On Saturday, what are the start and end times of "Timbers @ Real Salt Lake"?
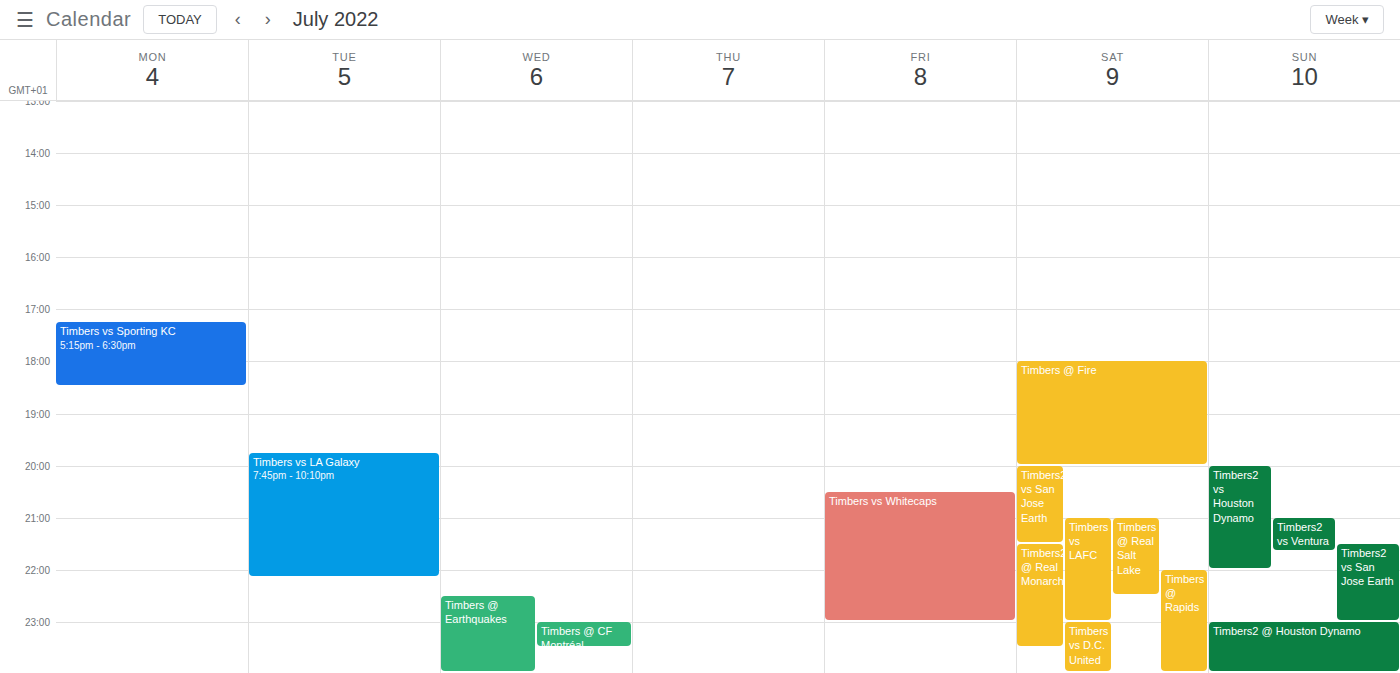
9:00 PM to 10:30 PM